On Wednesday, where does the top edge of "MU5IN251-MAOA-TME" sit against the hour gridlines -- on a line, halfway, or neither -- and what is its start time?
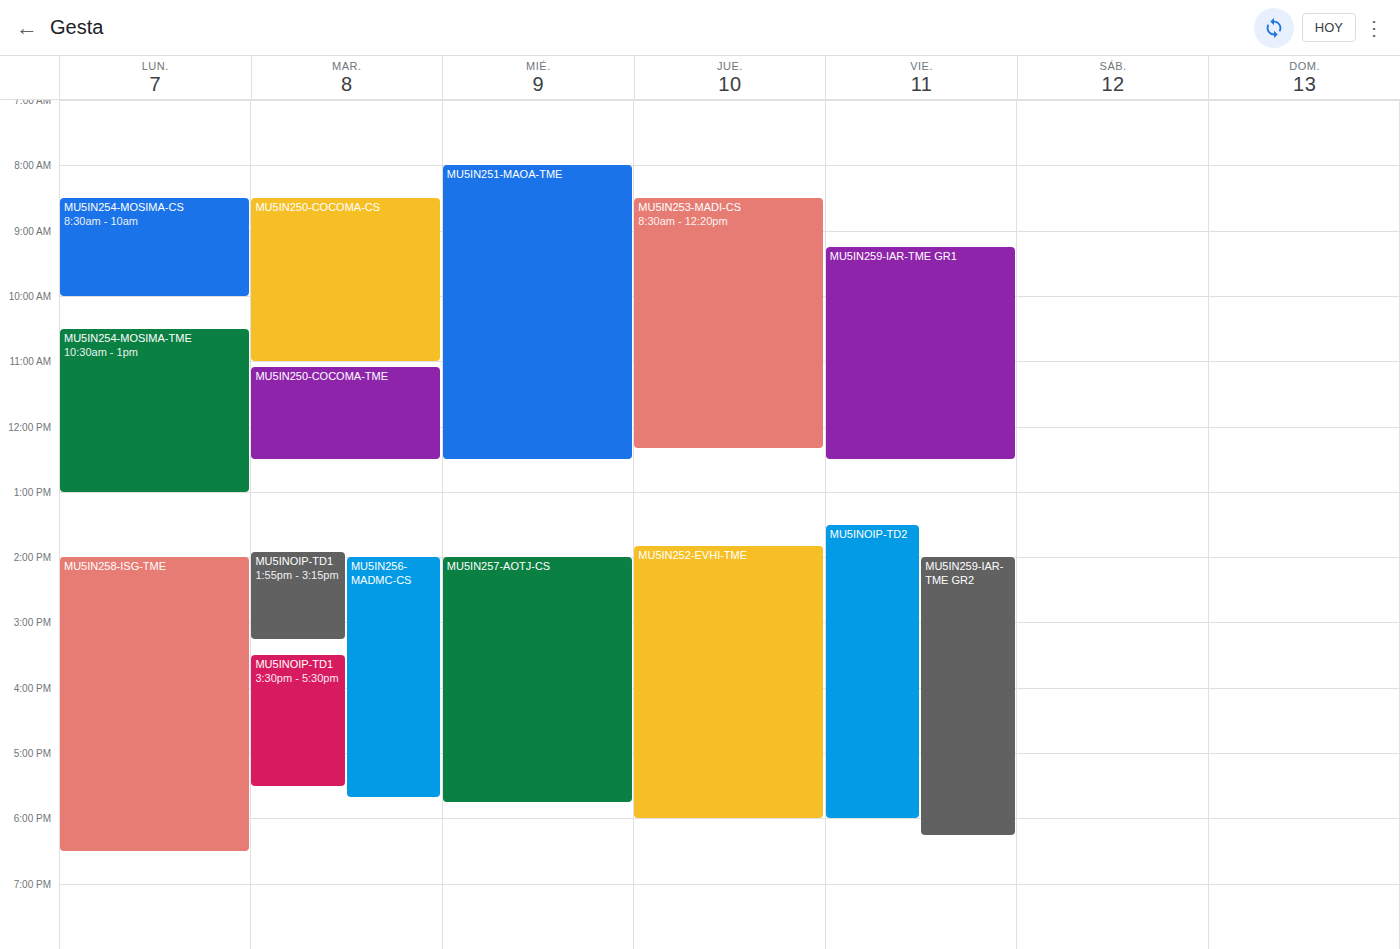
8:00 AM -- exactly on the 8 AM line.